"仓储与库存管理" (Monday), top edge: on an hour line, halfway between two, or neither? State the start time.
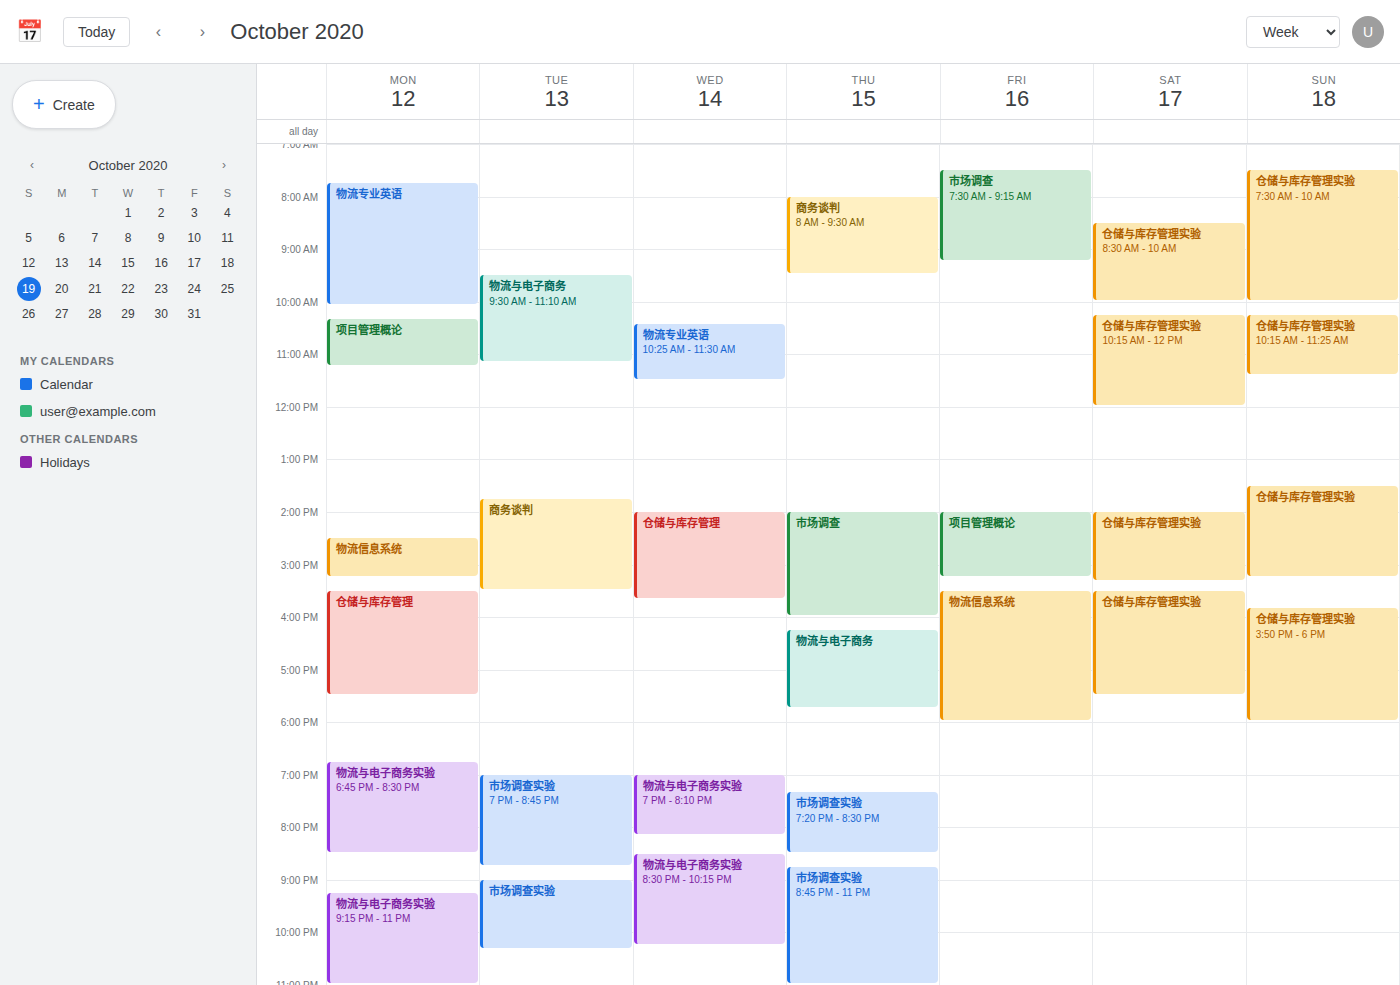
3:30 PM -- halfway between the 3 PM and 4 PM lines.